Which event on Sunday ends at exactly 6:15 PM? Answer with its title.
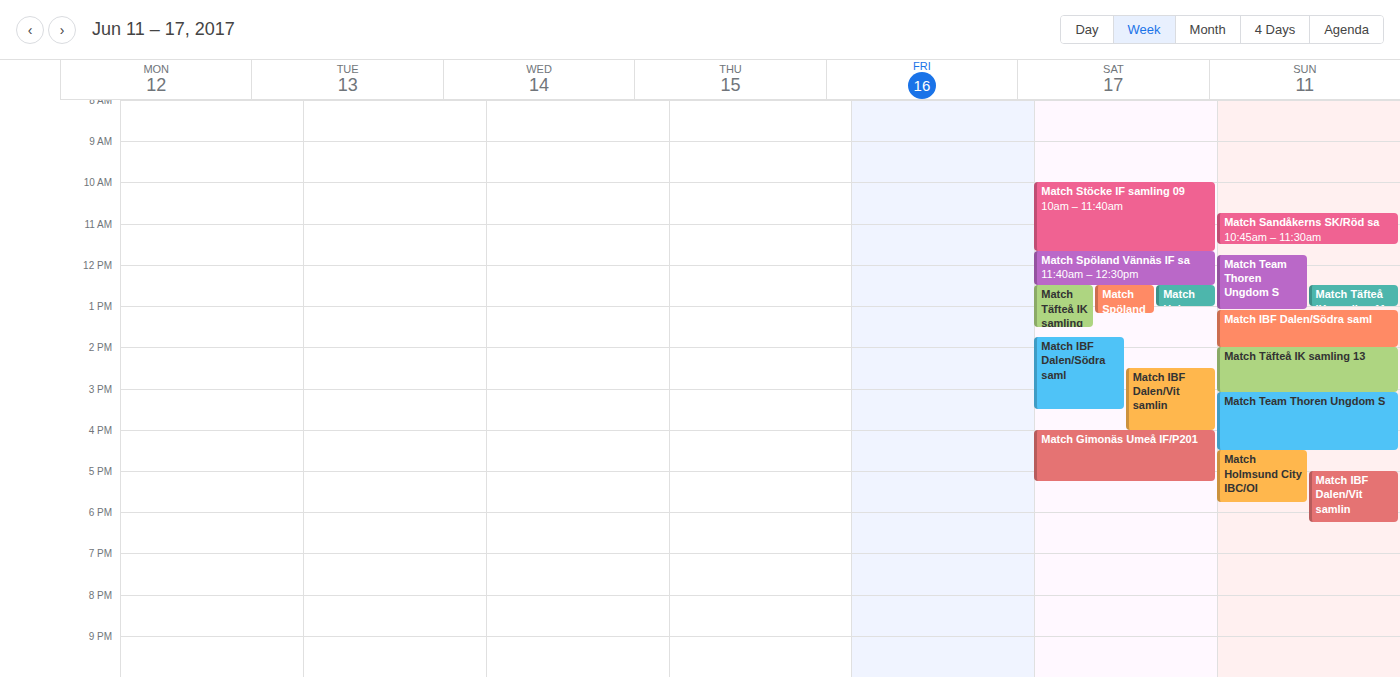
"Match IBF Dalen/Vit samlin"